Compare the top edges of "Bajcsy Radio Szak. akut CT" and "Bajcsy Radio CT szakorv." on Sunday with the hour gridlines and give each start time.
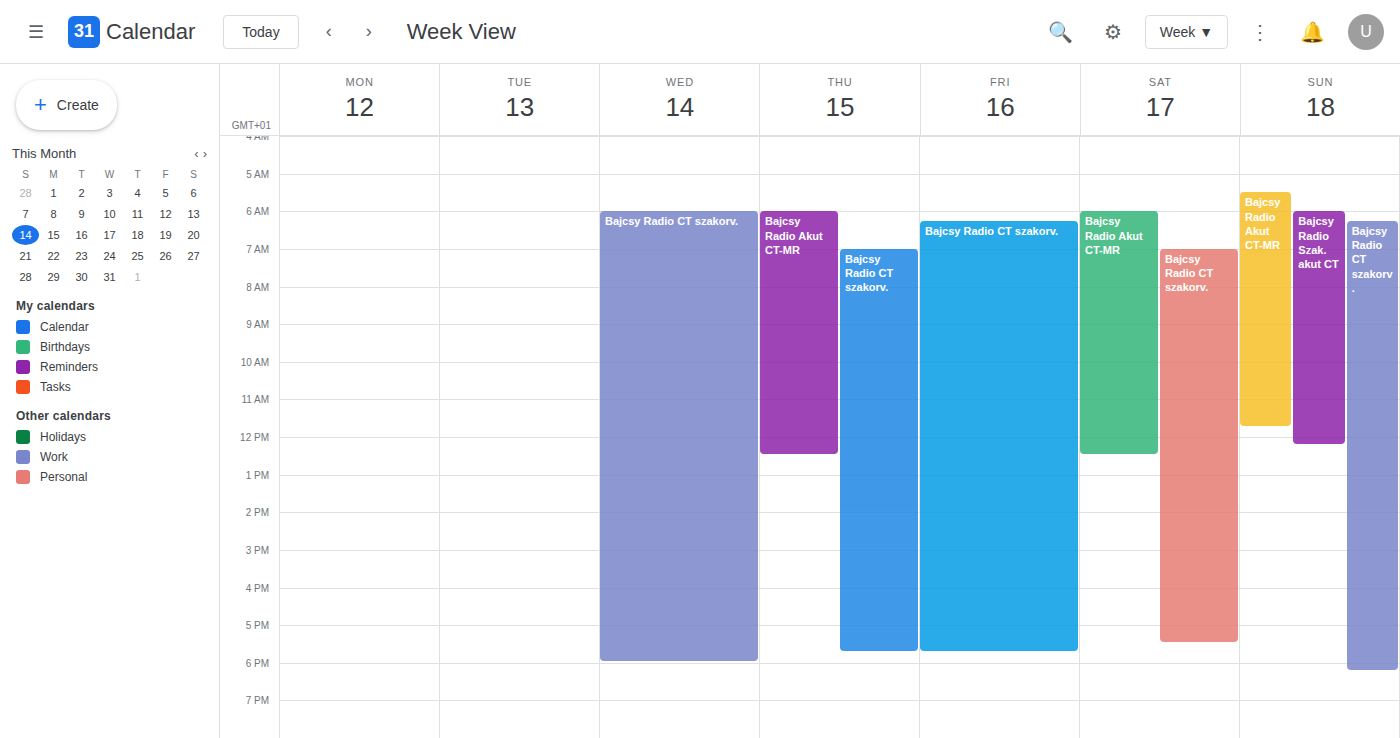
"Bajcsy Radio Szak. akut CT": 06:00, exactly on the 06:00 line. "Bajcsy Radio CT szakorv.": 06:15, neither: a quarter of the way from the 06:00 line to the 07:00 line.